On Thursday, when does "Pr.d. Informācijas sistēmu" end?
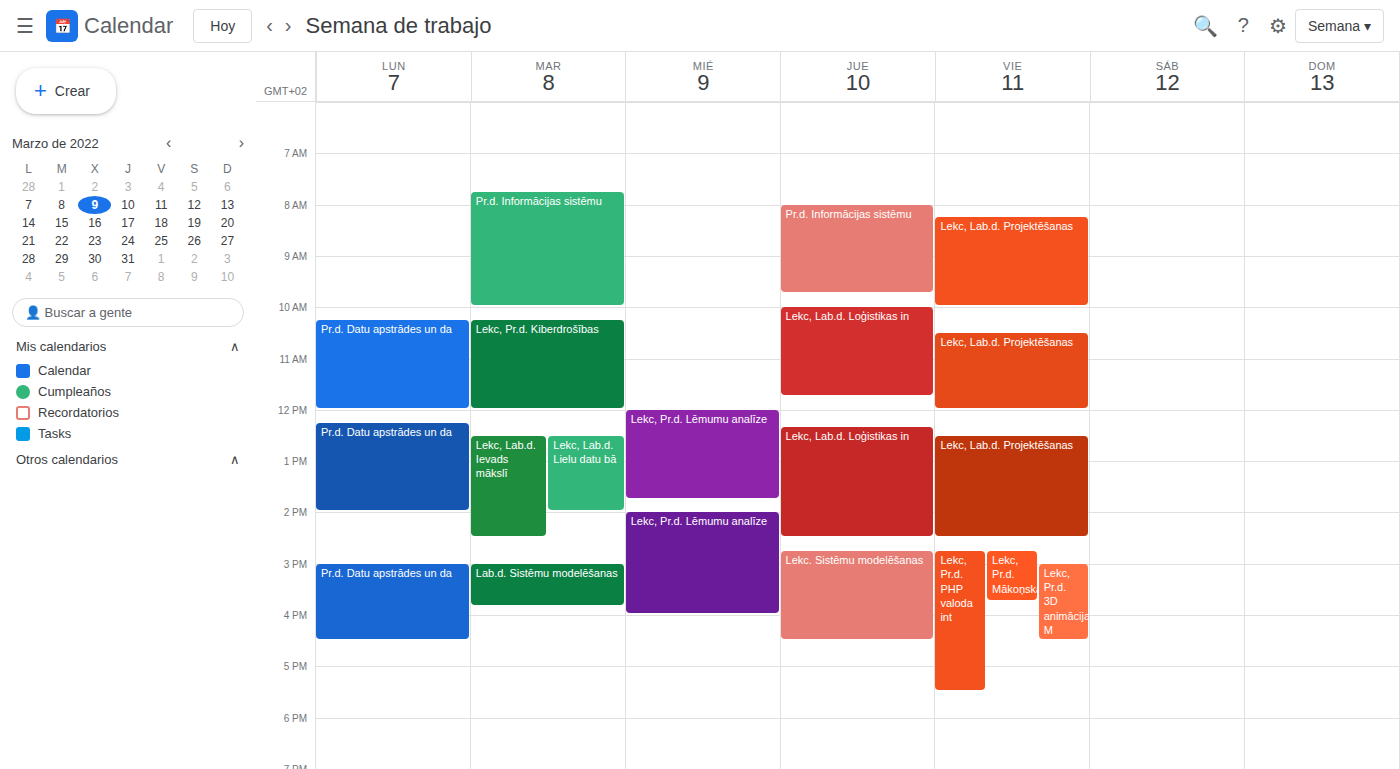
9:45 AM